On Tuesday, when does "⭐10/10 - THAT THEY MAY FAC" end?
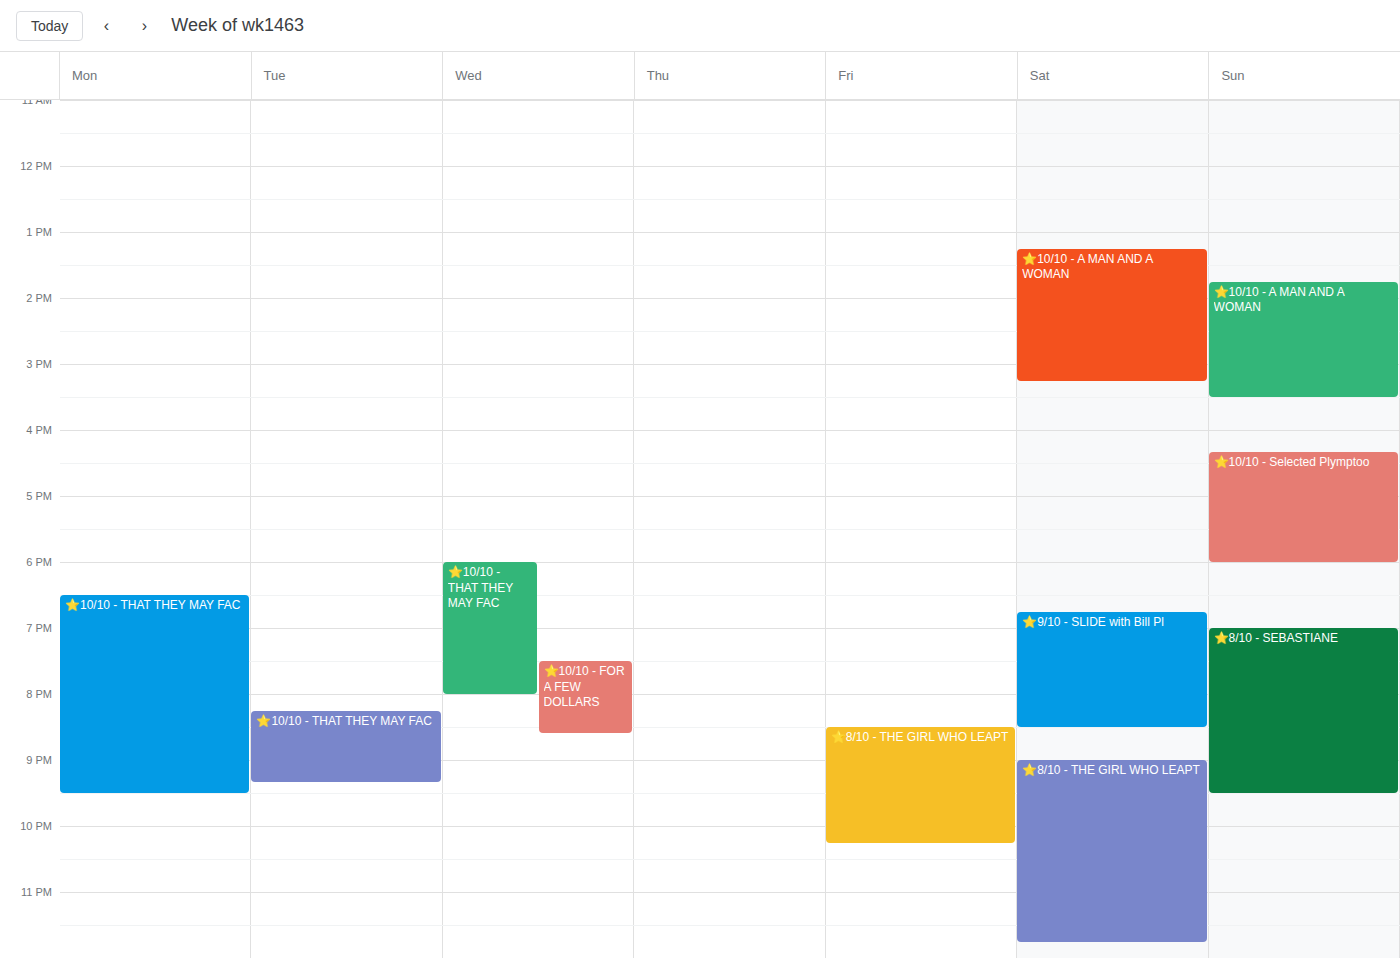
9:20 PM